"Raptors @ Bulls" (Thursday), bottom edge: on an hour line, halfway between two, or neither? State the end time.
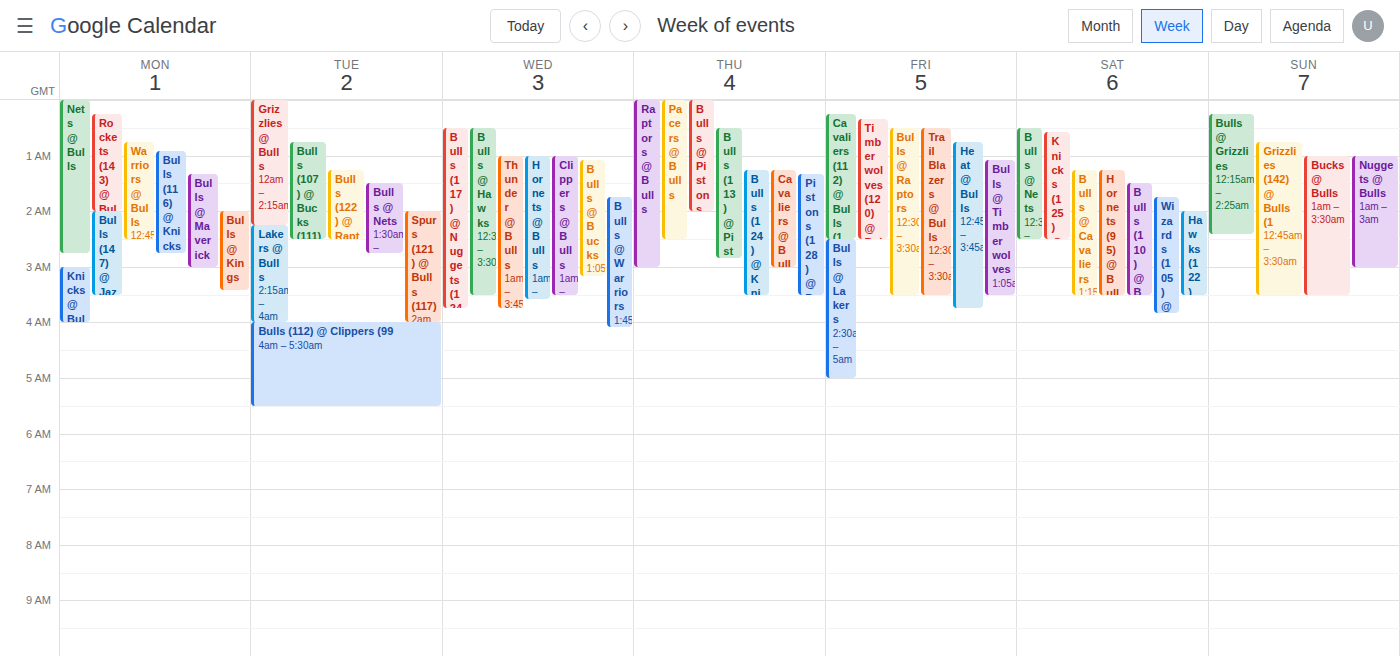
03:00 -- exactly on the 03:00 line.